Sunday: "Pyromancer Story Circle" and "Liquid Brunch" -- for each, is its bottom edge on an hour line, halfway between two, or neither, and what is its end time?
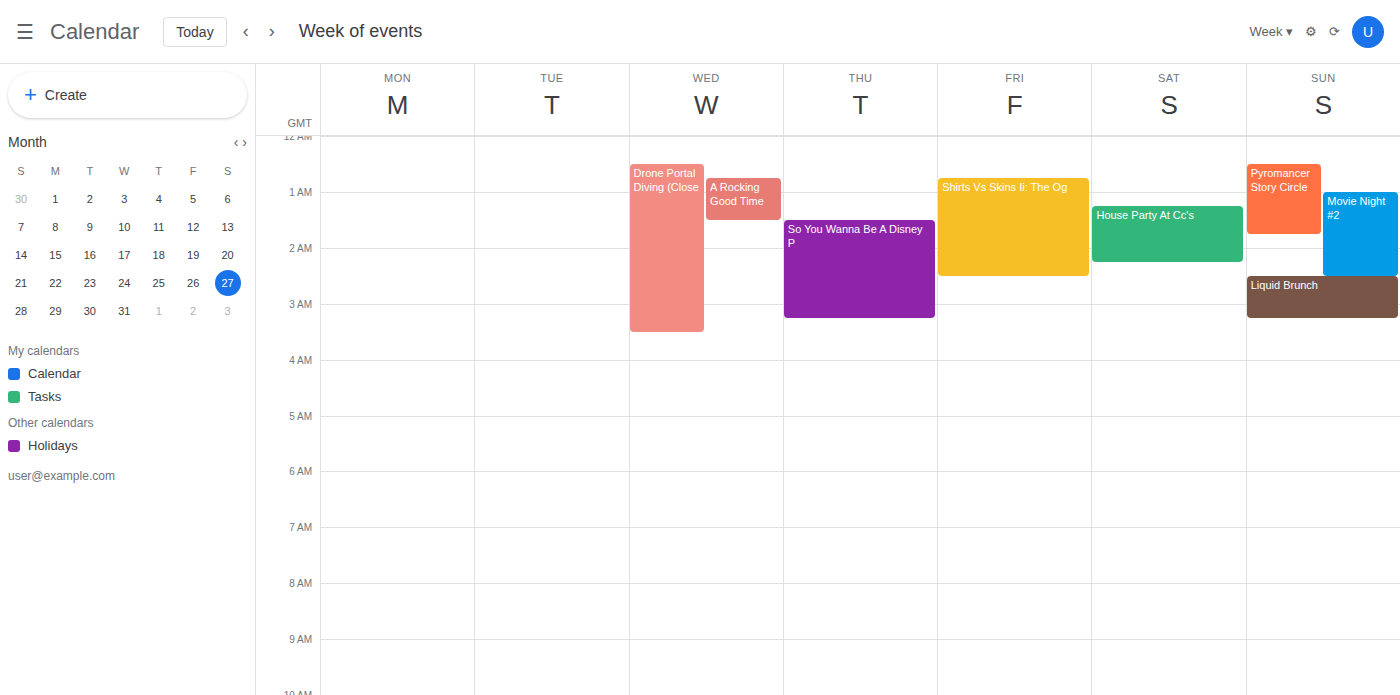
"Pyromancer Story Circle": 01:45, neither: three quarters of the way from the 01:00 line to the 02:00 line. "Liquid Brunch": 03:15, neither: a quarter of the way from the 03:00 line to the 04:00 line.